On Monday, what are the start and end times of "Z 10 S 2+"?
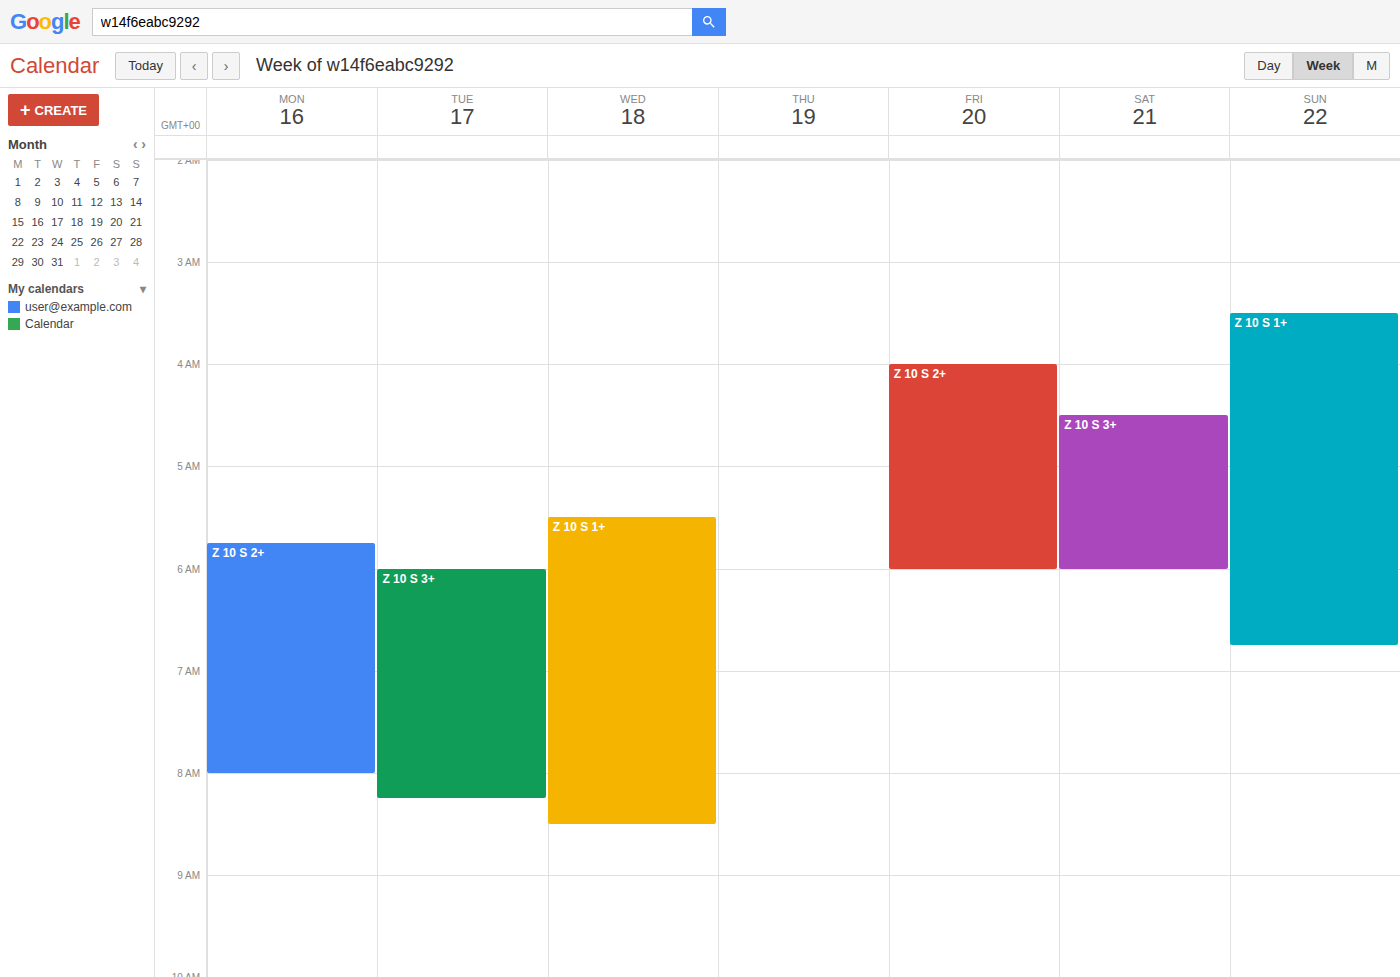
5:45 AM to 8:00 AM